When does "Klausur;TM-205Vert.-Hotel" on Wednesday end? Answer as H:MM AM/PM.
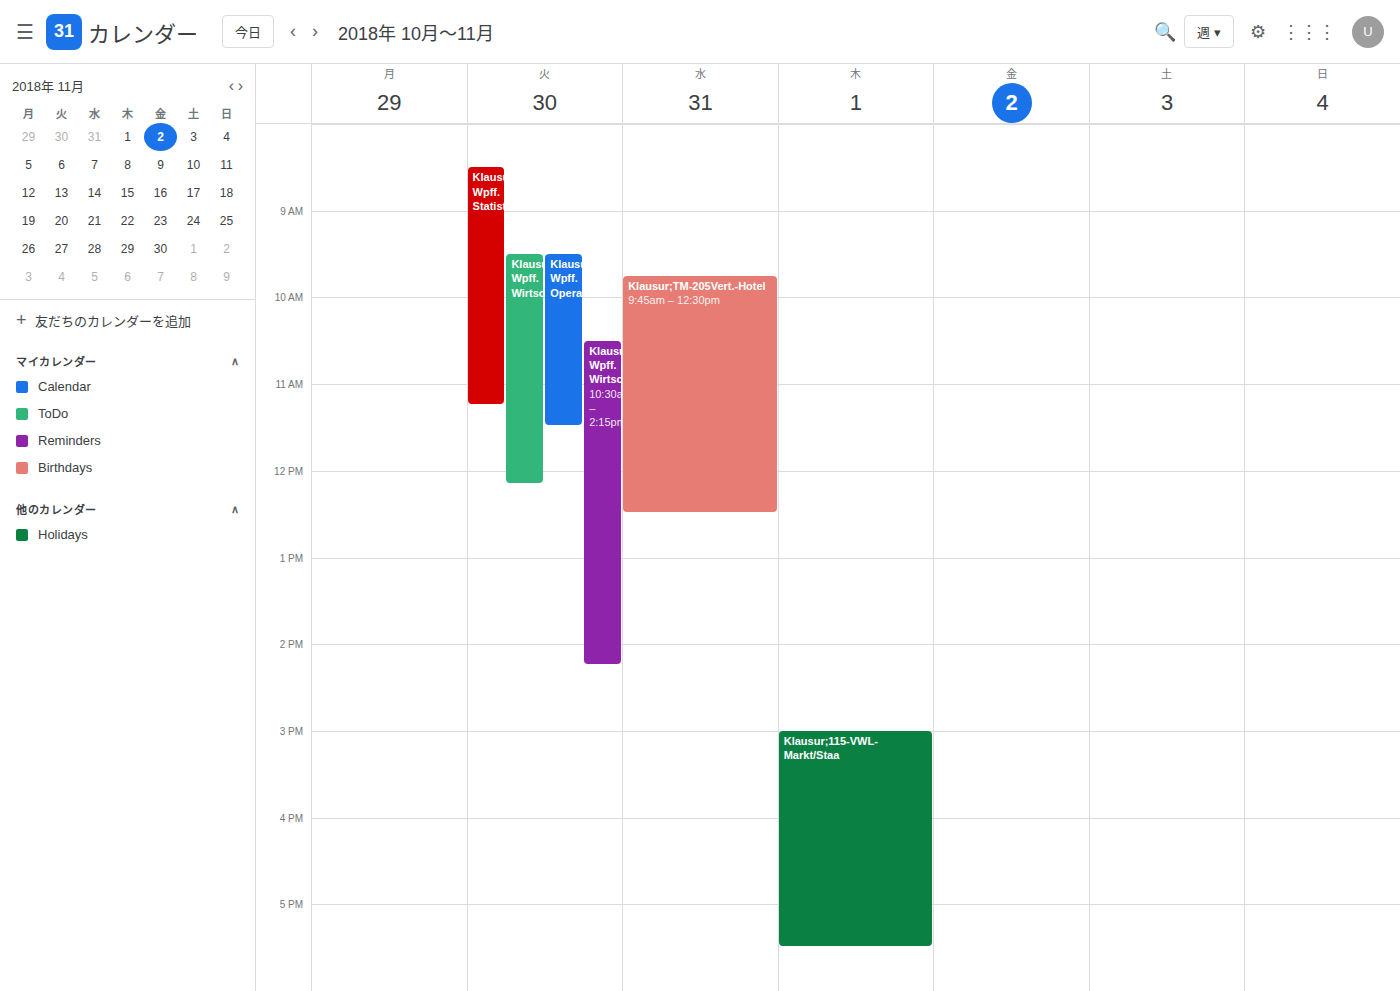
12:30 PM